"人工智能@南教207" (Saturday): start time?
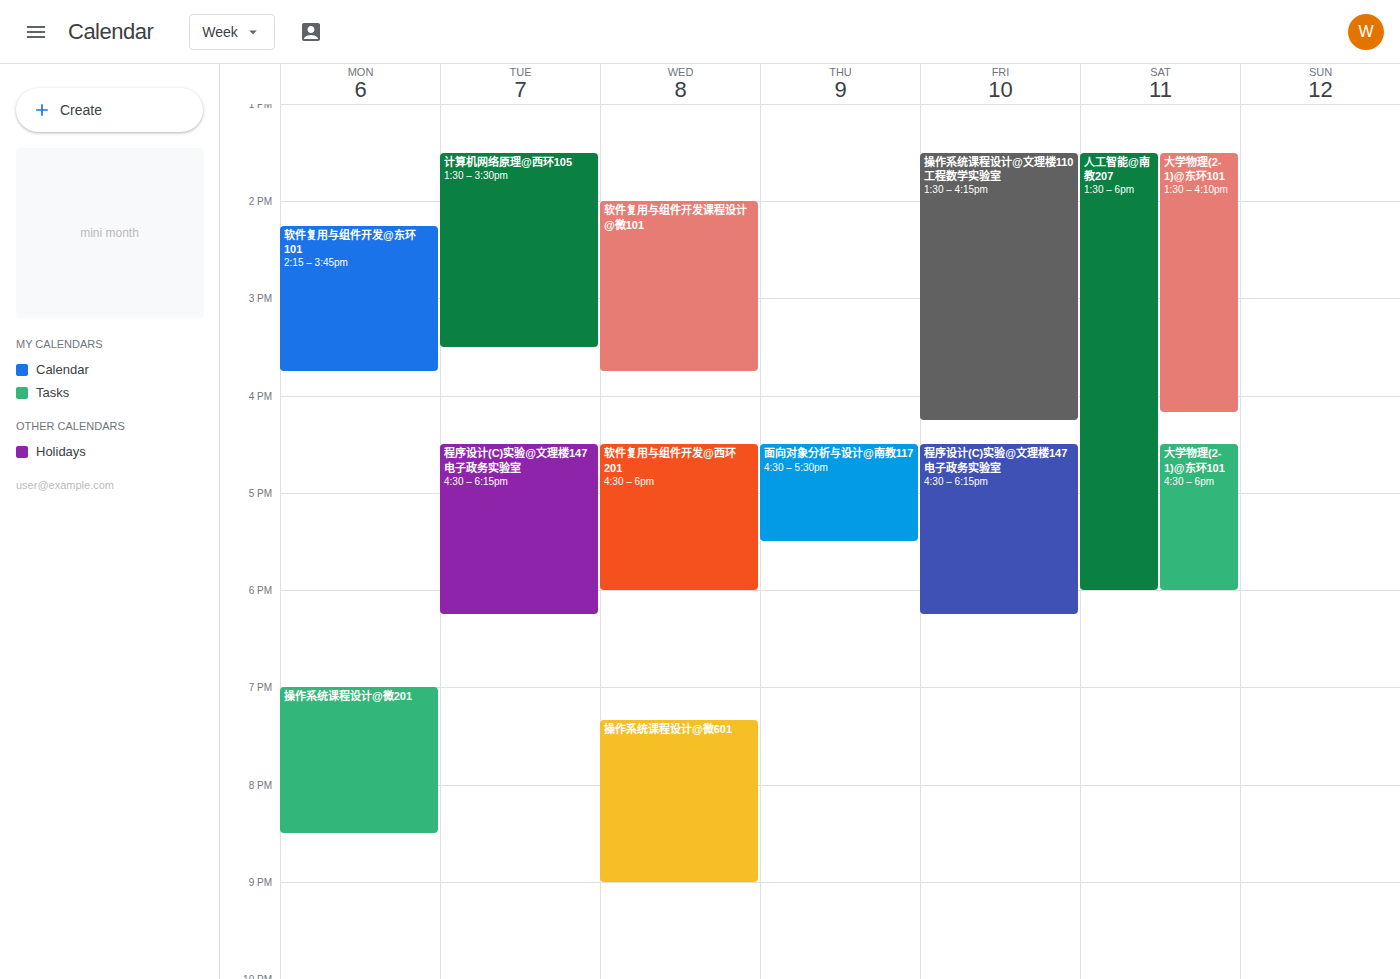
1:30 PM